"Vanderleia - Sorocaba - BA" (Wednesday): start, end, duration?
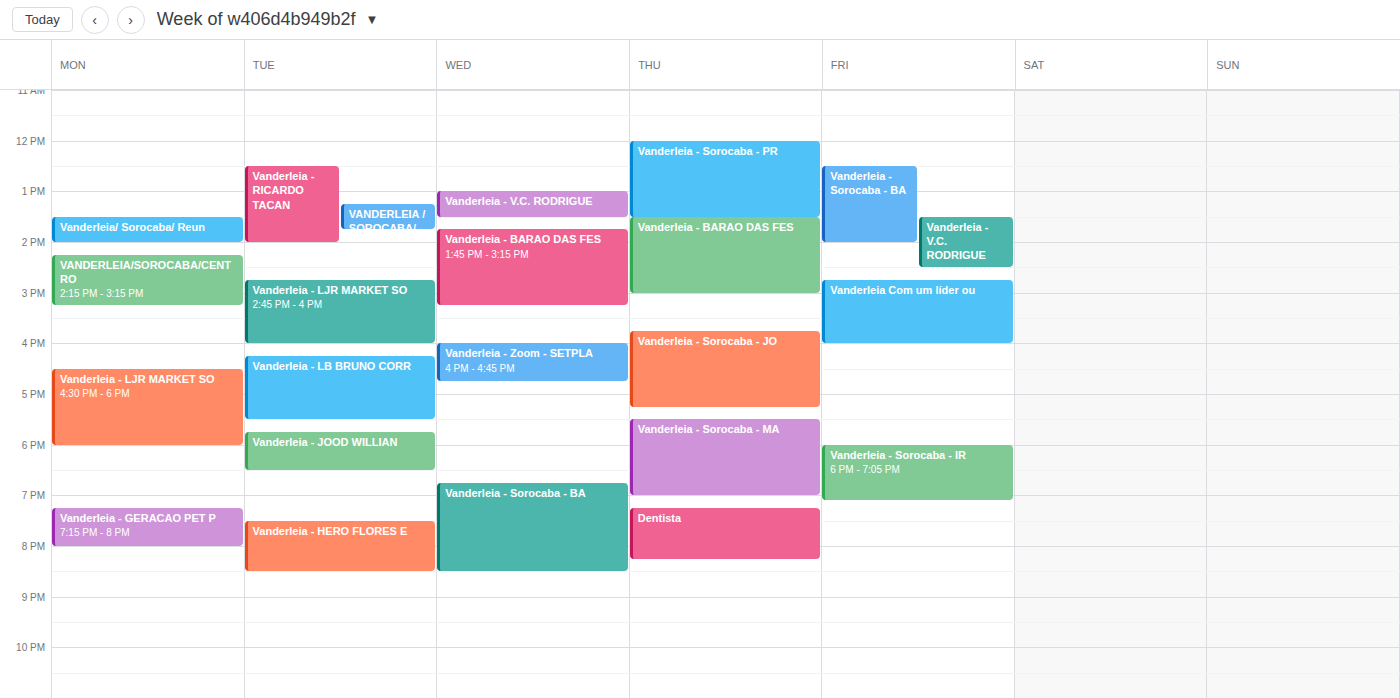
6:45 PM to 8:30 PM, 1 hour 45 minutes